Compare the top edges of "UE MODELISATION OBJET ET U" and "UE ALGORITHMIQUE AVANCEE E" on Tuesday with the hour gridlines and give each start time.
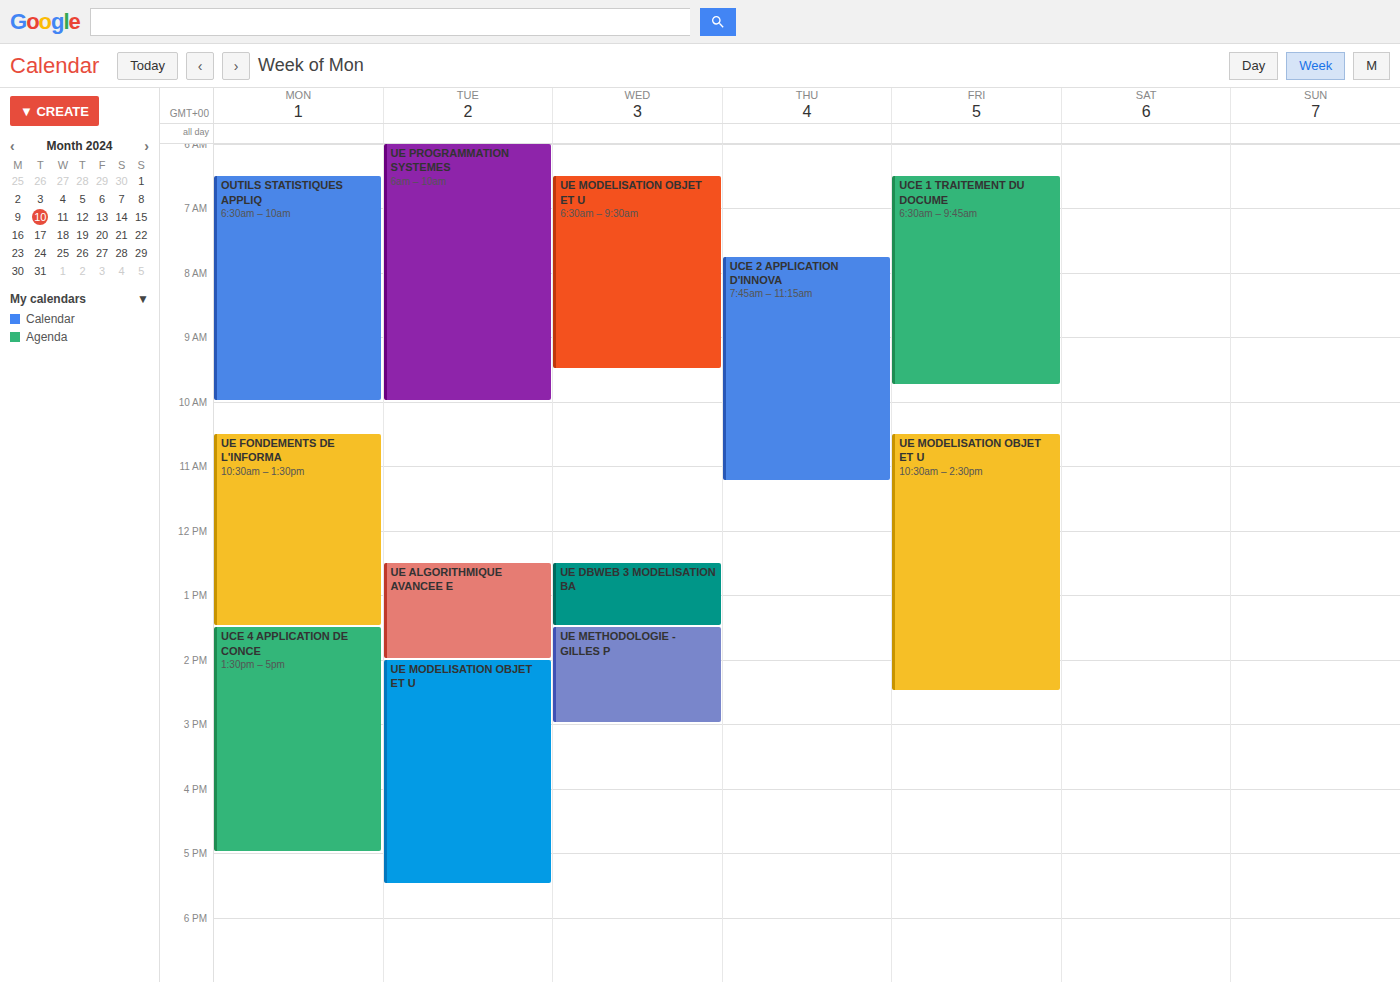
"UE MODELISATION OBJET ET U": 2:00 PM, exactly on the 2 PM line. "UE ALGORITHMIQUE AVANCEE E": 12:30 PM, halfway between the 12 PM and 1 PM lines.